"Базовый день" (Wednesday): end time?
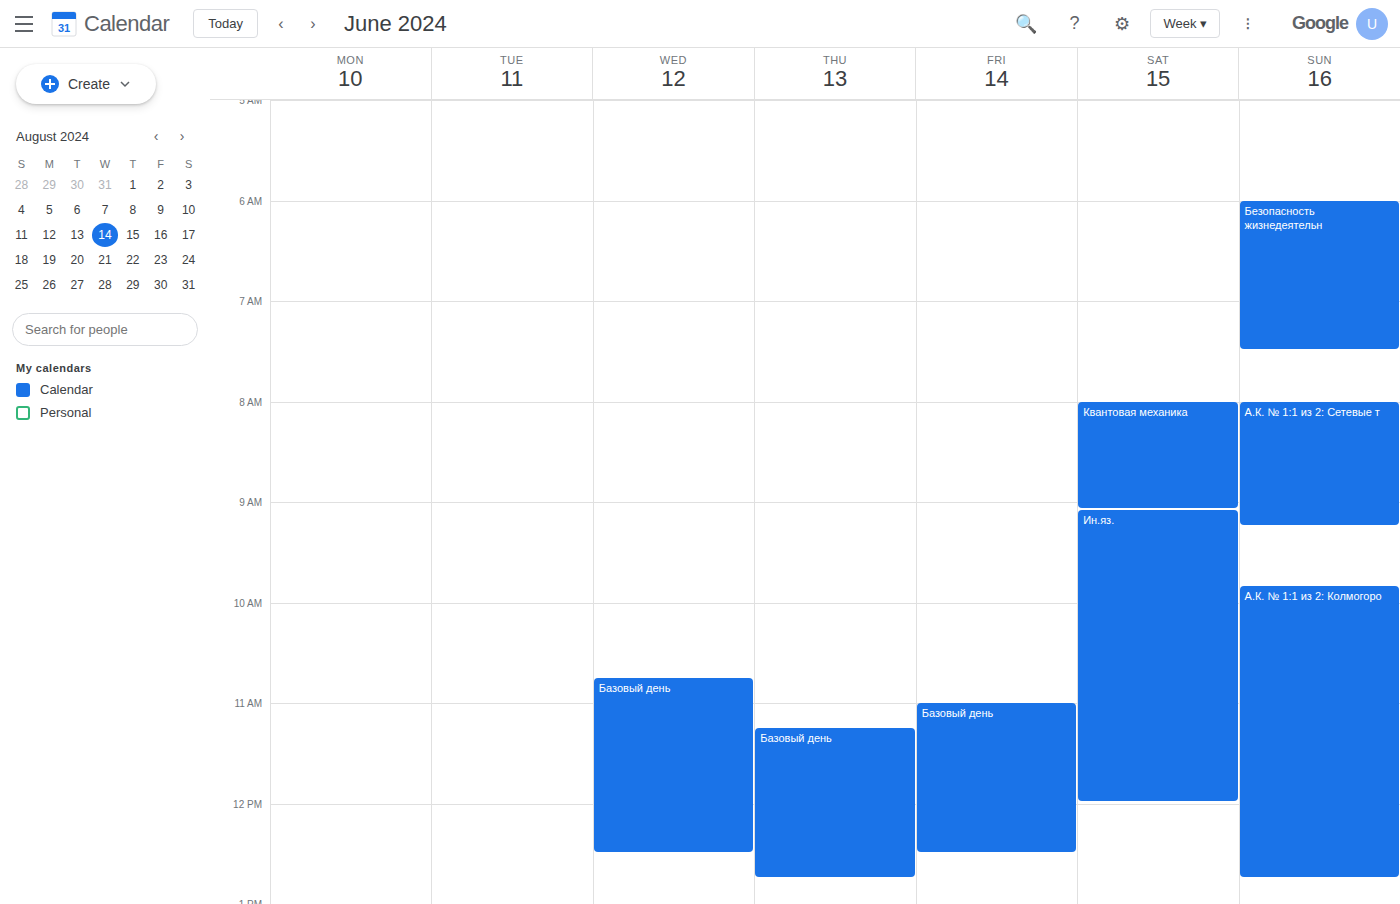
12:30 PM